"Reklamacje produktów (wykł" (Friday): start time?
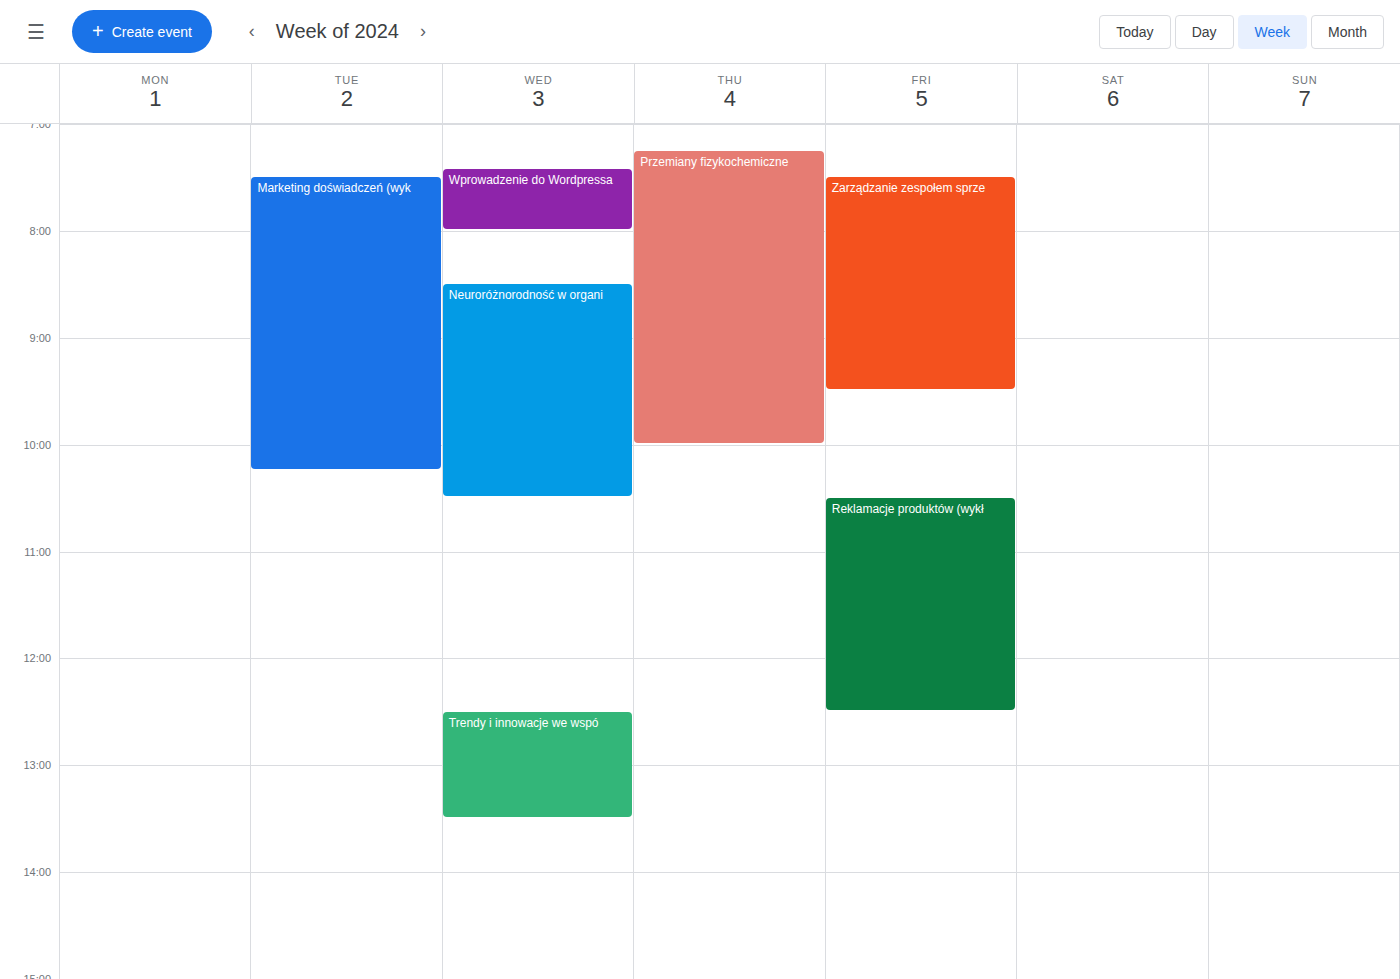
10:30 AM